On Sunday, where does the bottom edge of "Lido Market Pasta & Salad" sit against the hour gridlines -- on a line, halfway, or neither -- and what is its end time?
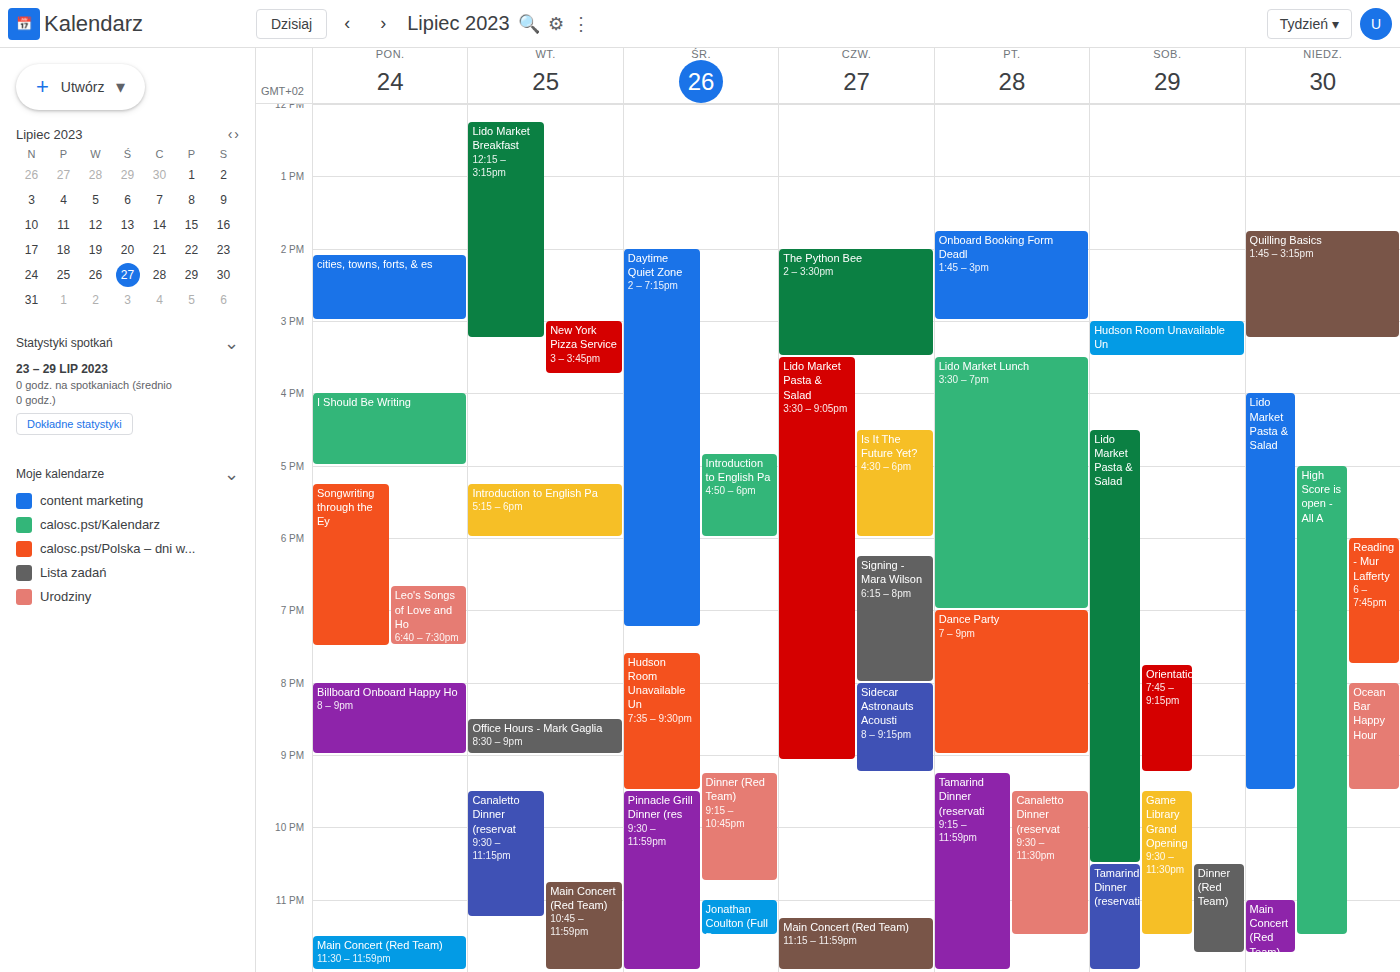
9:30 PM -- halfway between the 9 PM and 10 PM lines.